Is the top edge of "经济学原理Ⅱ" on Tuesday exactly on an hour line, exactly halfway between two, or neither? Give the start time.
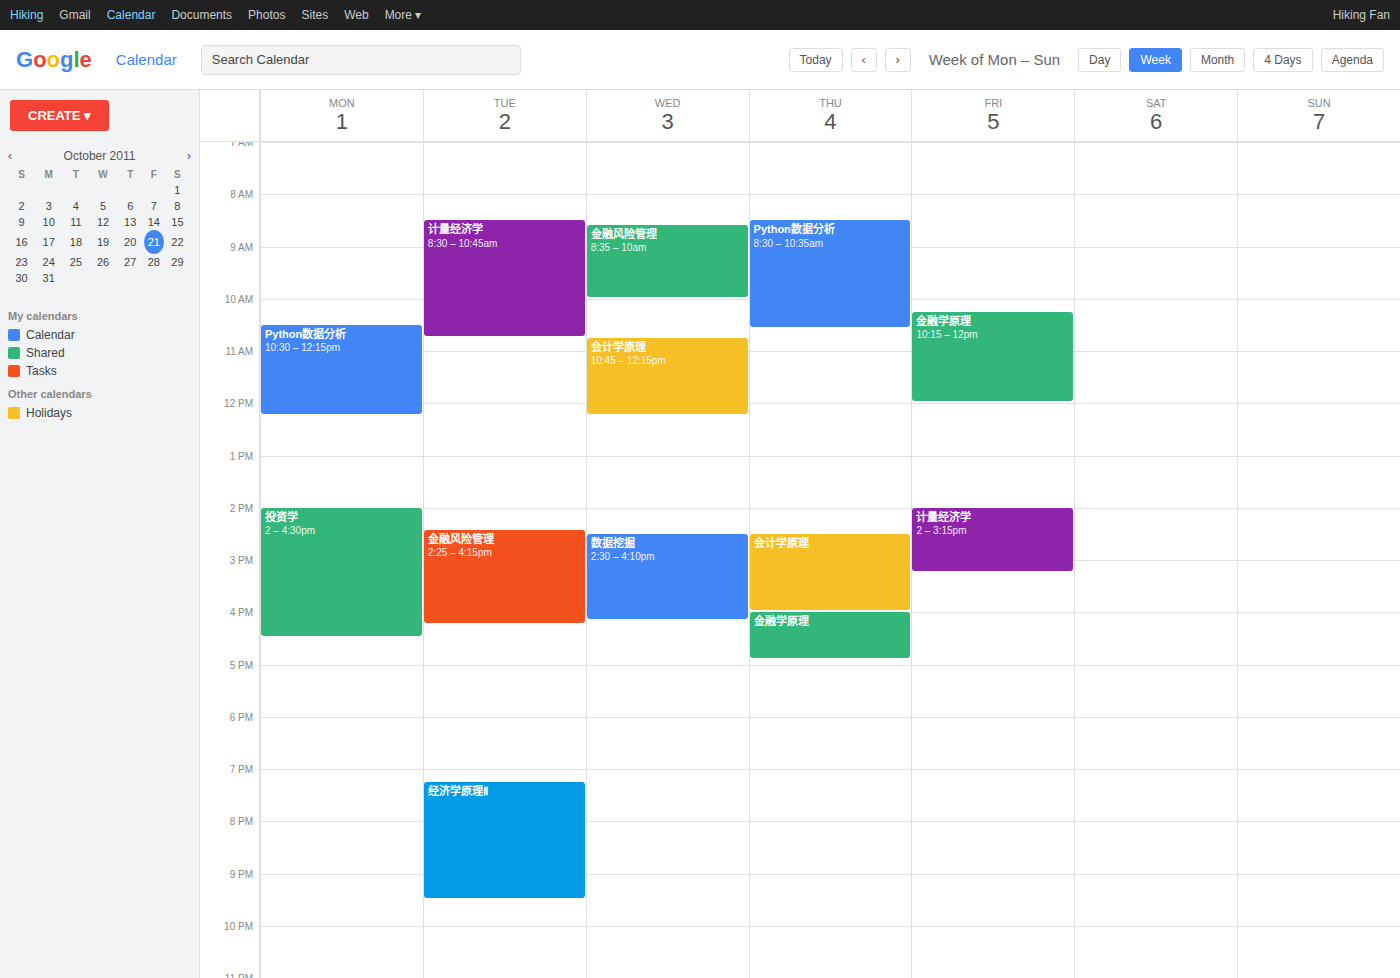
7:15 PM -- neither: a quarter of the way from the 7 PM line to the 8 PM line.